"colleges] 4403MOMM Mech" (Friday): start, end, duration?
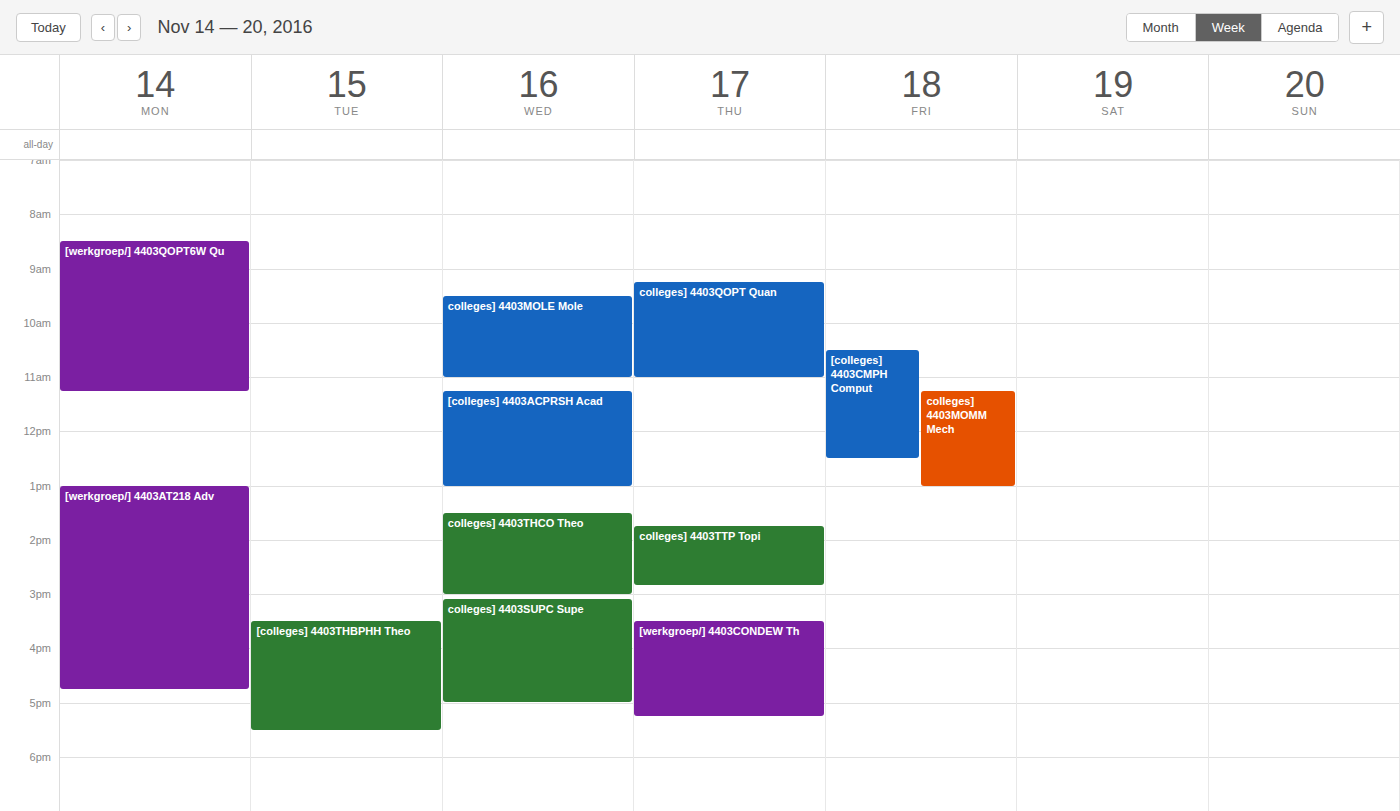
11:15 AM to 1:00 PM, 1 hour 45 minutes